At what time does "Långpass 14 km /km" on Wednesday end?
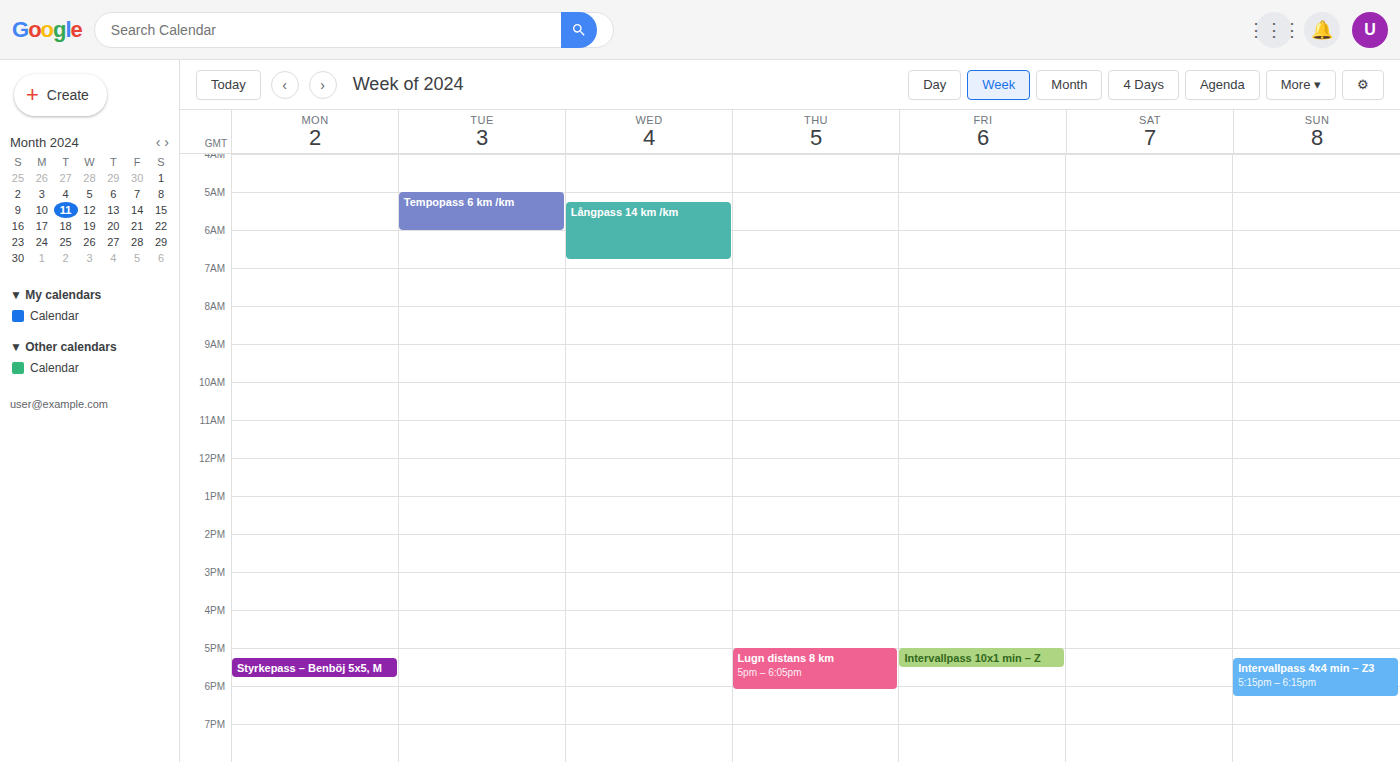
6:45 AM